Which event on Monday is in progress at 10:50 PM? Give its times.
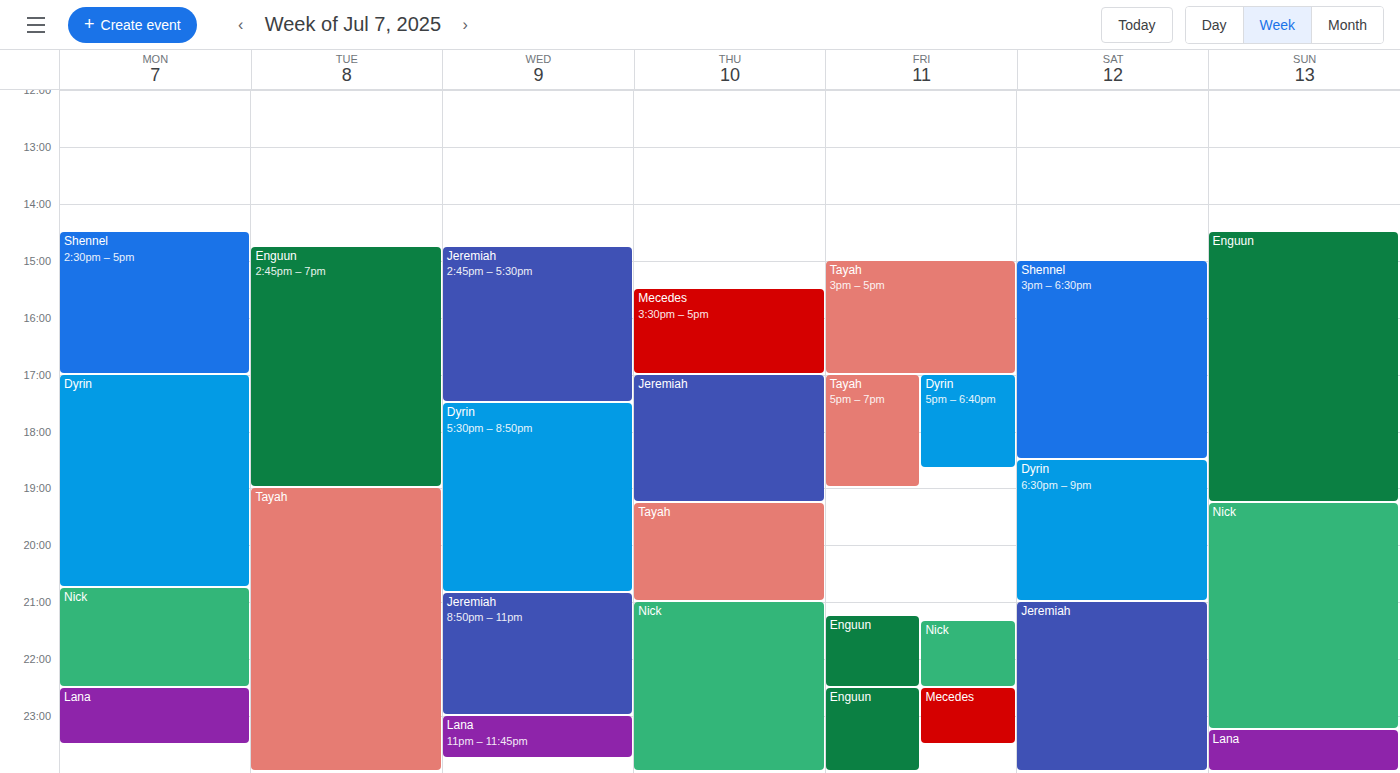
"Lana", 10:30 PM to 11:30 PM